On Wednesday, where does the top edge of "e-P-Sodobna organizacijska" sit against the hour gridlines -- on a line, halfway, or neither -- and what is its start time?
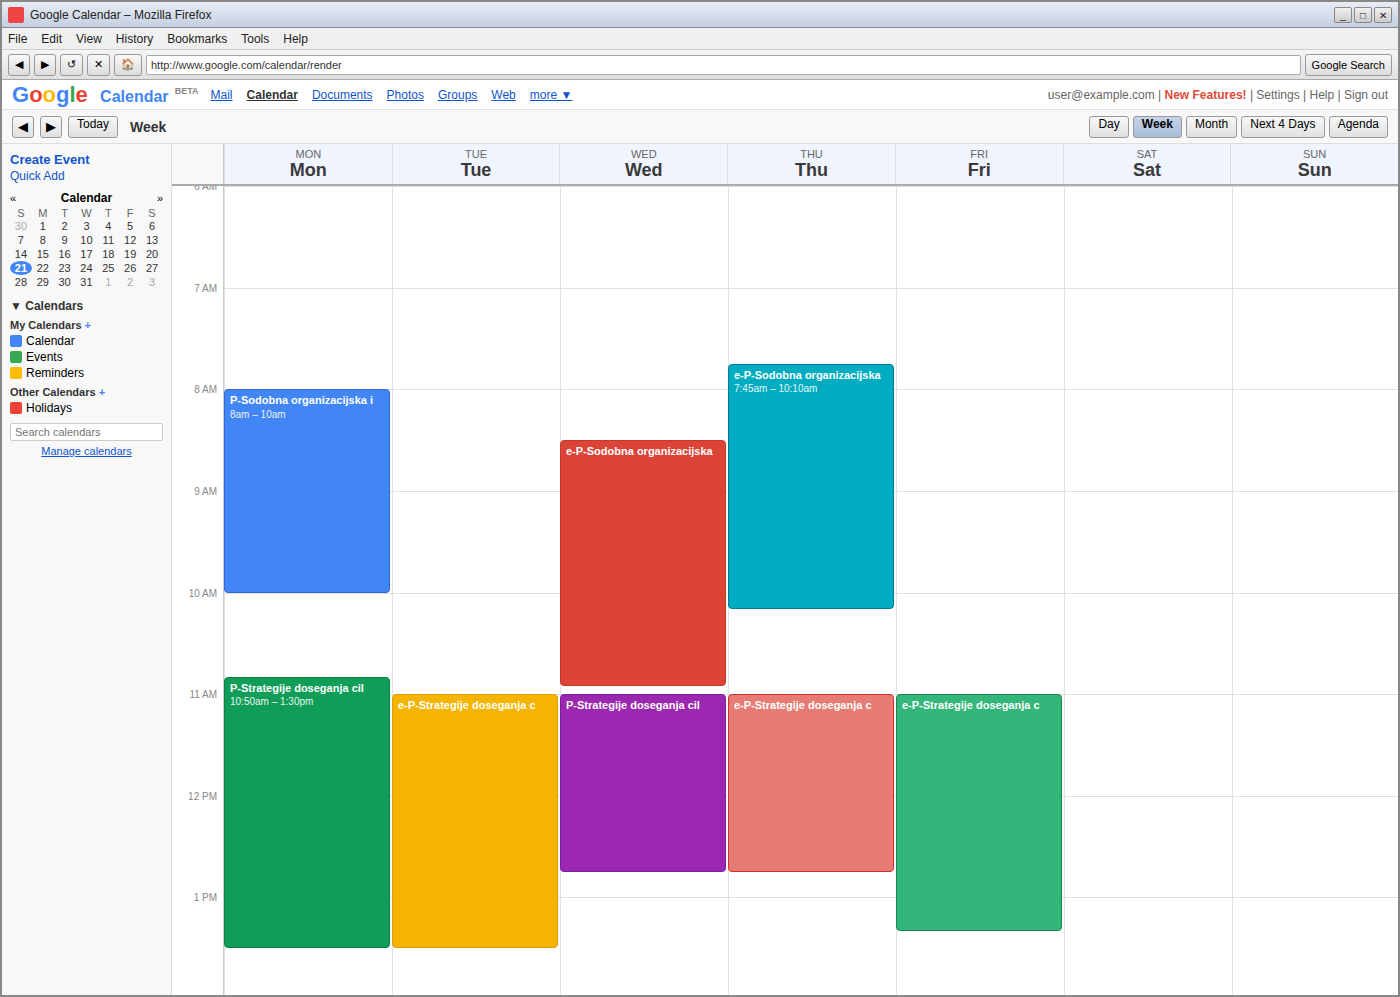
8:30 AM -- halfway between the 8 AM and 9 AM lines.